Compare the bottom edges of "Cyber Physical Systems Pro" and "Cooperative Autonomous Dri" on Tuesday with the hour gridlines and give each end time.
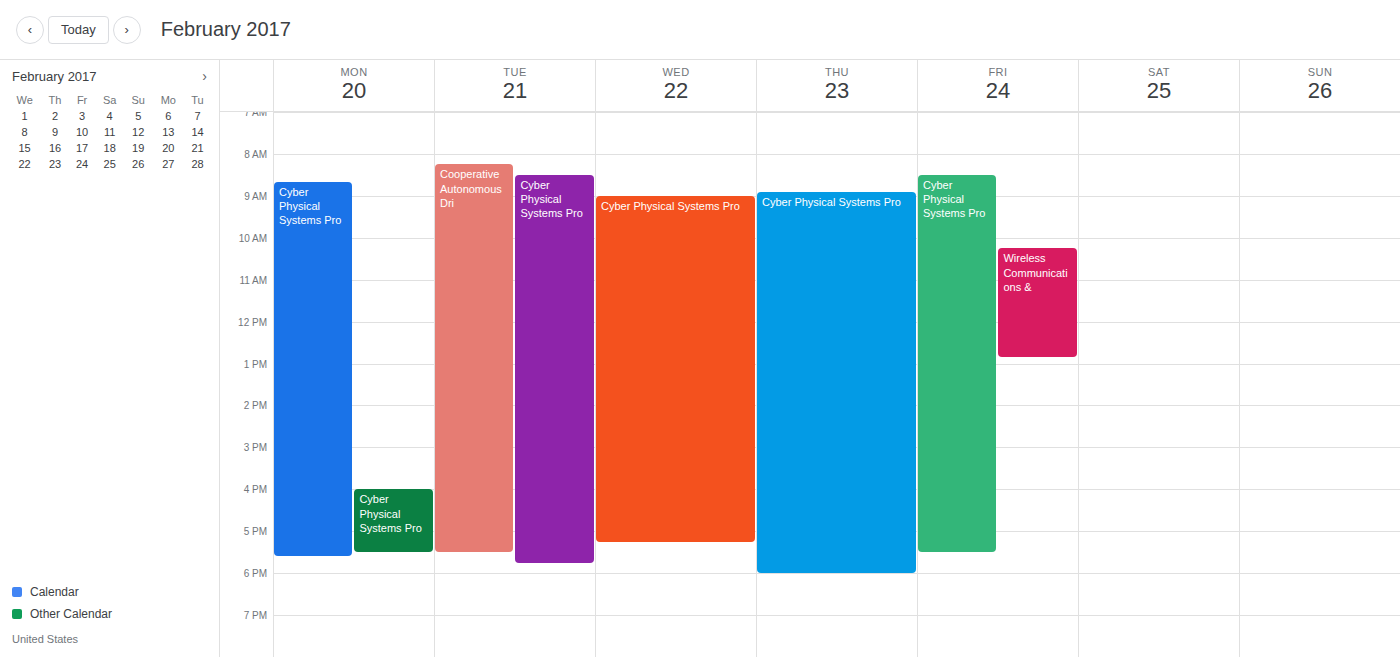
"Cyber Physical Systems Pro": 5:45 PM, neither: three quarters of the way from the 5 PM line to the 6 PM line. "Cooperative Autonomous Dri": 5:30 PM, halfway between the 5 PM and 6 PM lines.